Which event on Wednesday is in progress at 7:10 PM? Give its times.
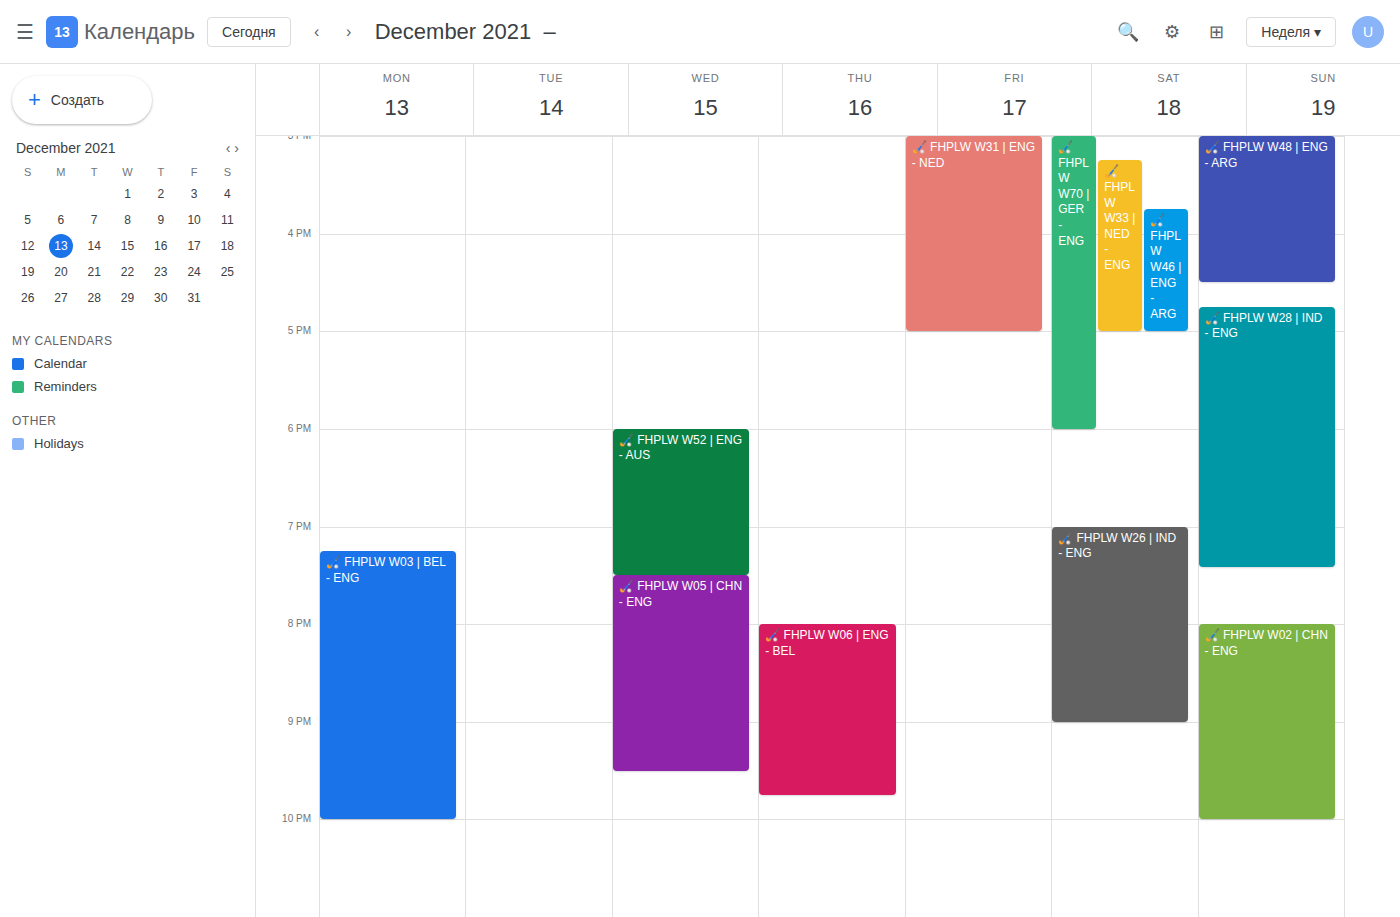
"🏑 FHPLW W52 | ENG - AUS", 6:00 PM to 7:30 PM